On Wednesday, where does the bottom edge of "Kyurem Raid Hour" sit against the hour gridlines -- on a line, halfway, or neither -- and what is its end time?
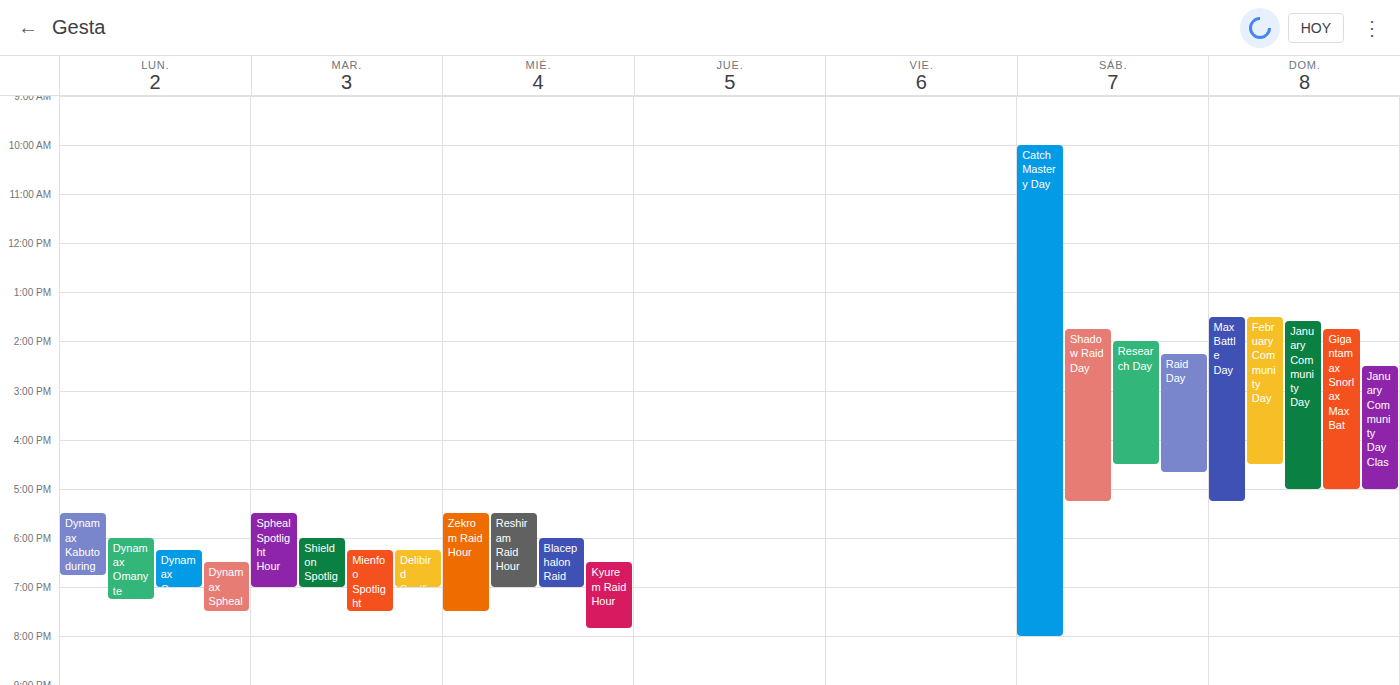
7:50 PM -- neither: 50 minutes below the 7 PM line and 10 minutes above the 8 PM line.